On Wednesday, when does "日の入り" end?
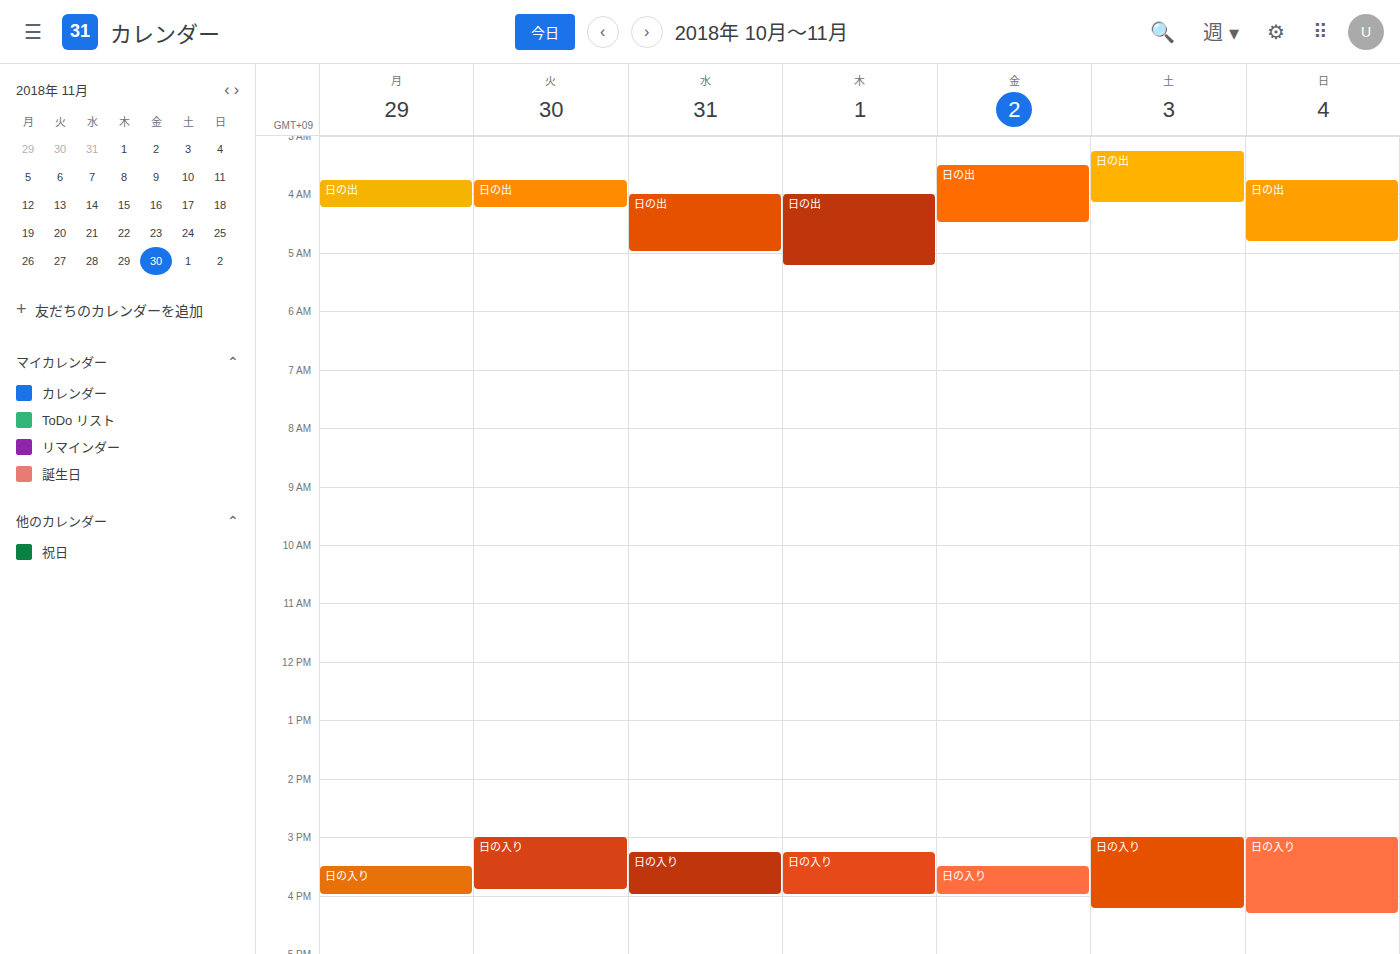
4:00 PM